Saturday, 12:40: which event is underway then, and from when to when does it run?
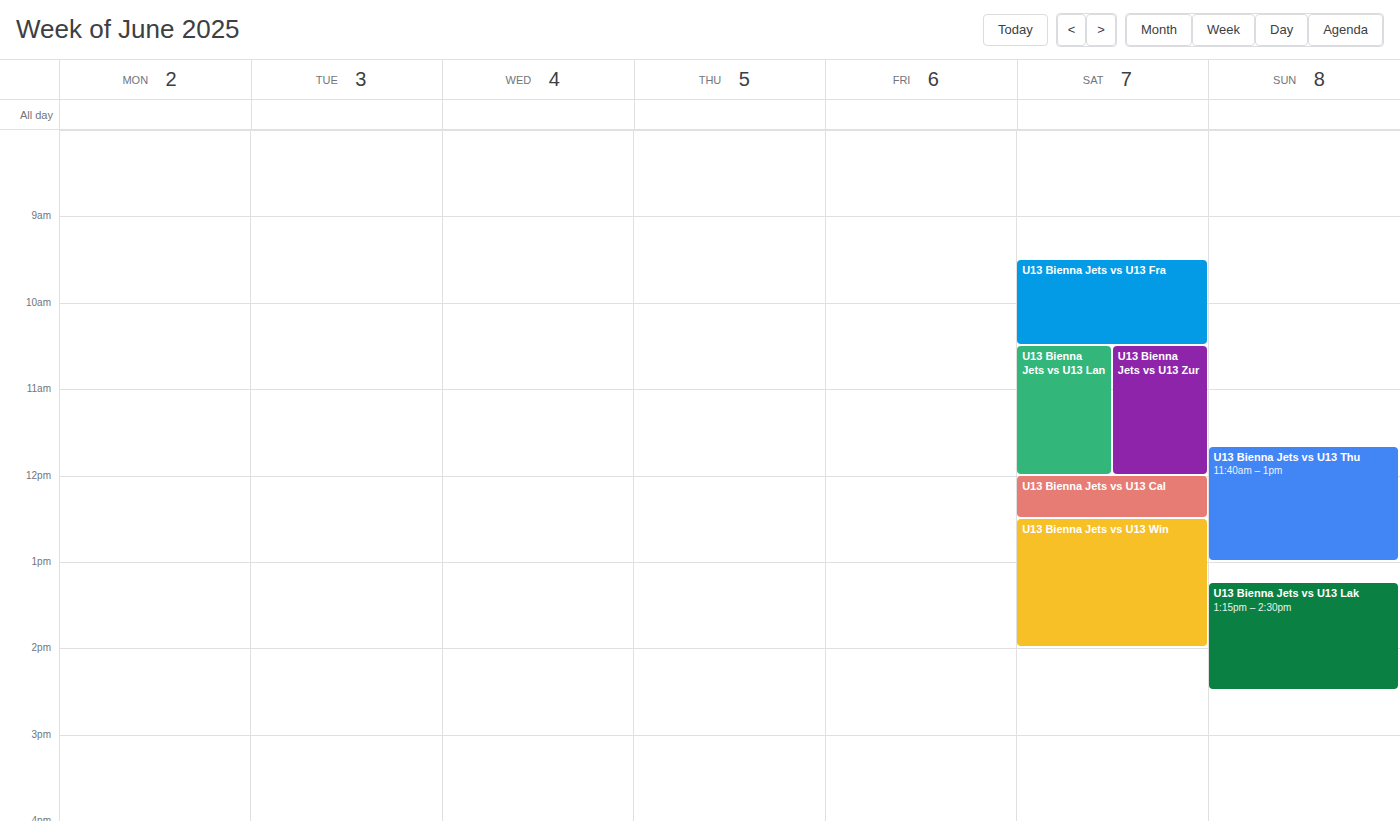
"U13 Bienna Jets vs U13 Win", 12:30 to 14:00